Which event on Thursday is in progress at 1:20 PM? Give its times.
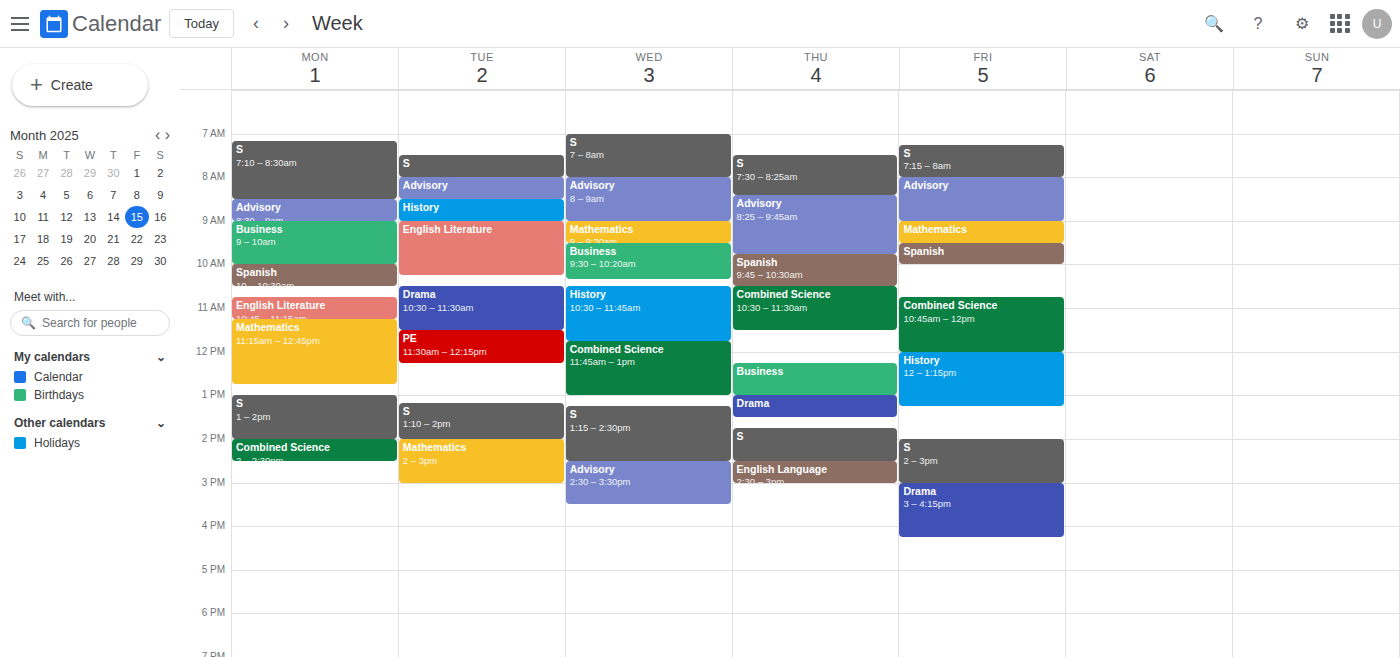
"Drama", 1:00 PM to 1:30 PM